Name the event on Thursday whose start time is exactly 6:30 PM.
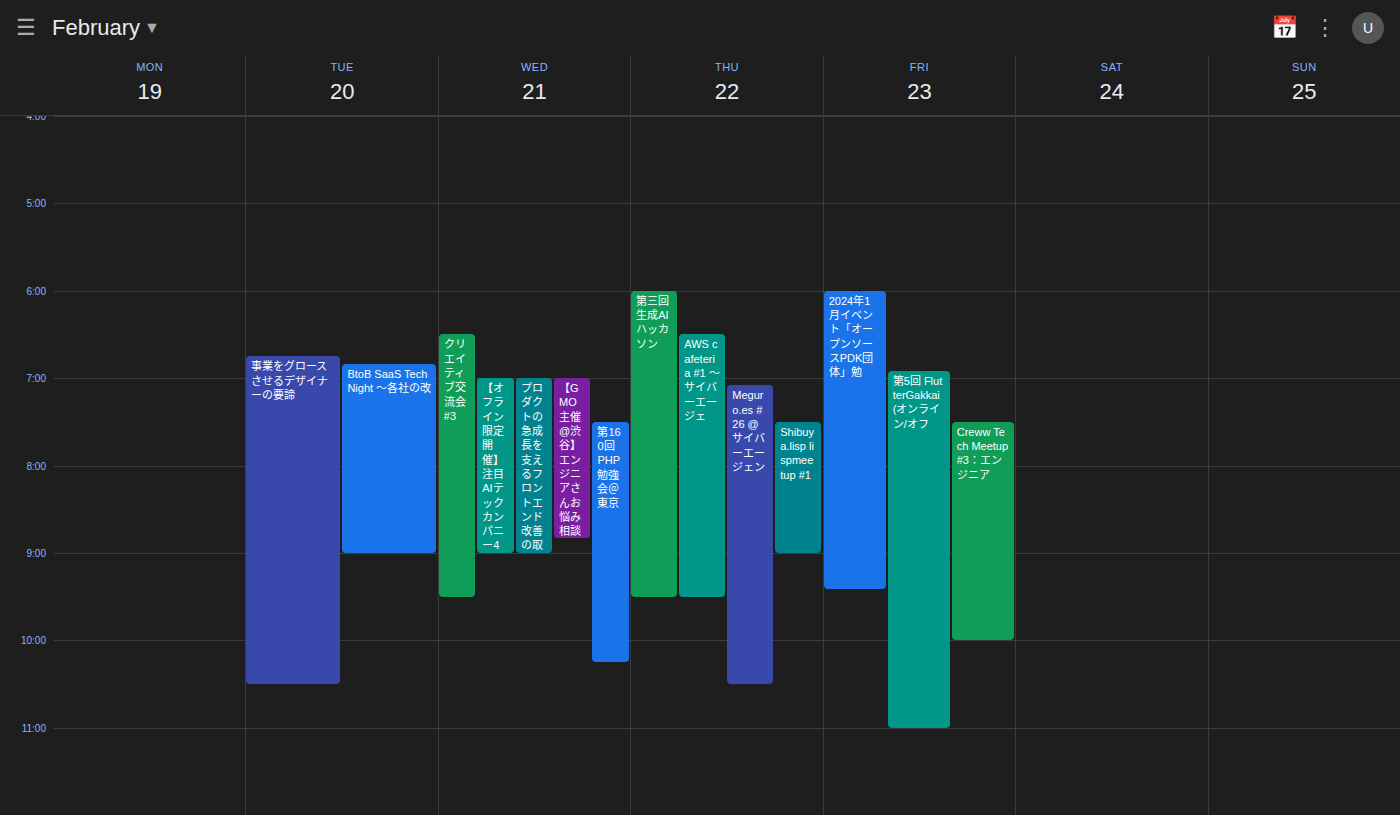
"AWS cafeteria #1 〜サイバーエージェ"